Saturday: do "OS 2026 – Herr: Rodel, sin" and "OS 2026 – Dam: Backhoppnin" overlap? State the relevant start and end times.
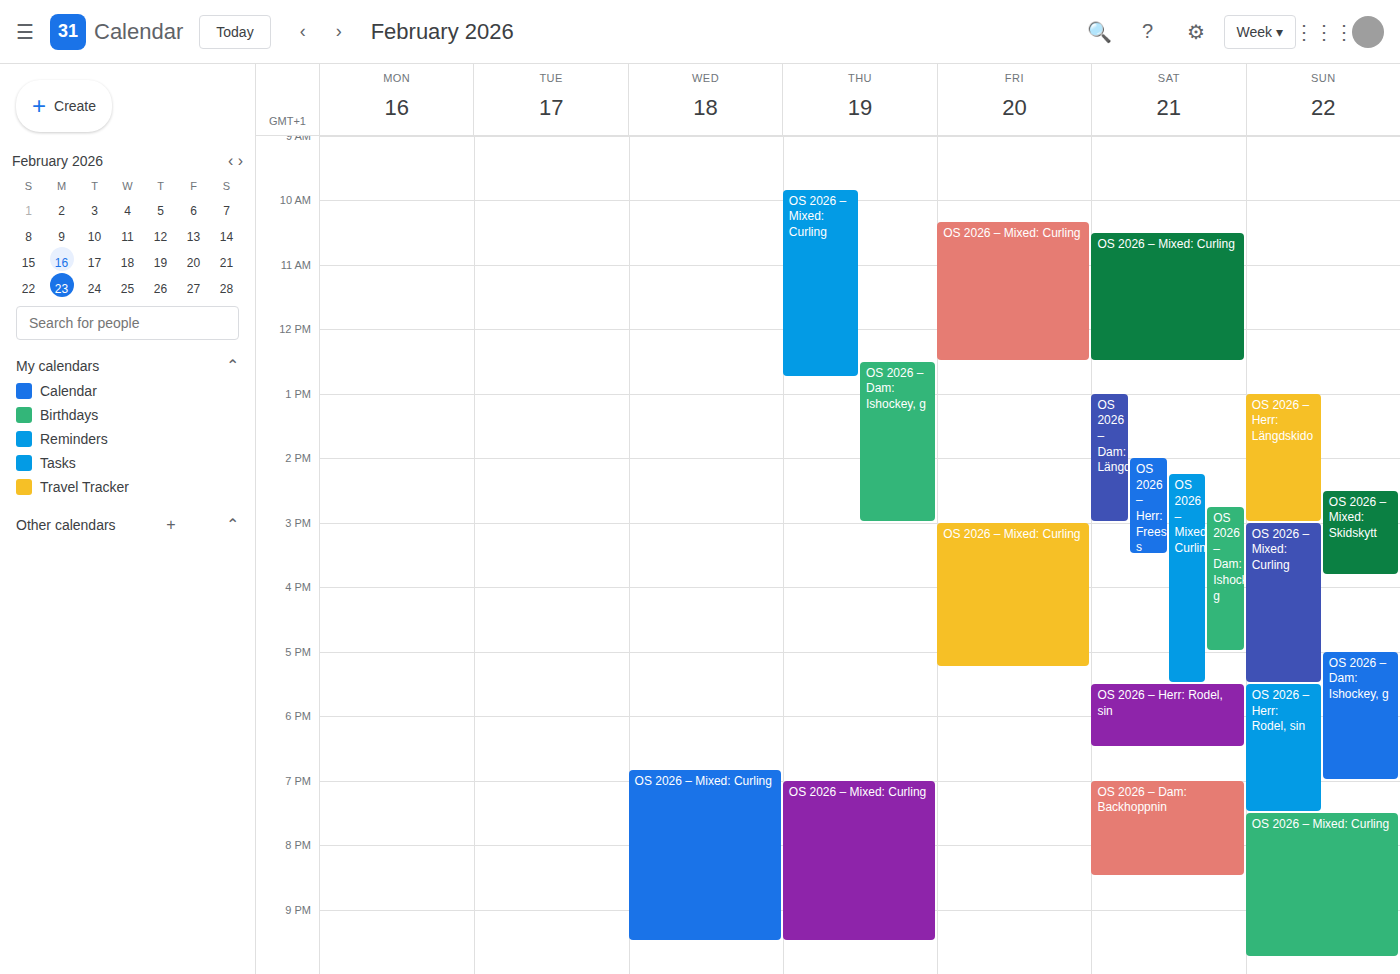
"OS 2026 – Herr: Rodel, sin" ends at 6:30 PM and "OS 2026 – Dam: Backhoppnin" starts at 7:00 PM -- no overlap.